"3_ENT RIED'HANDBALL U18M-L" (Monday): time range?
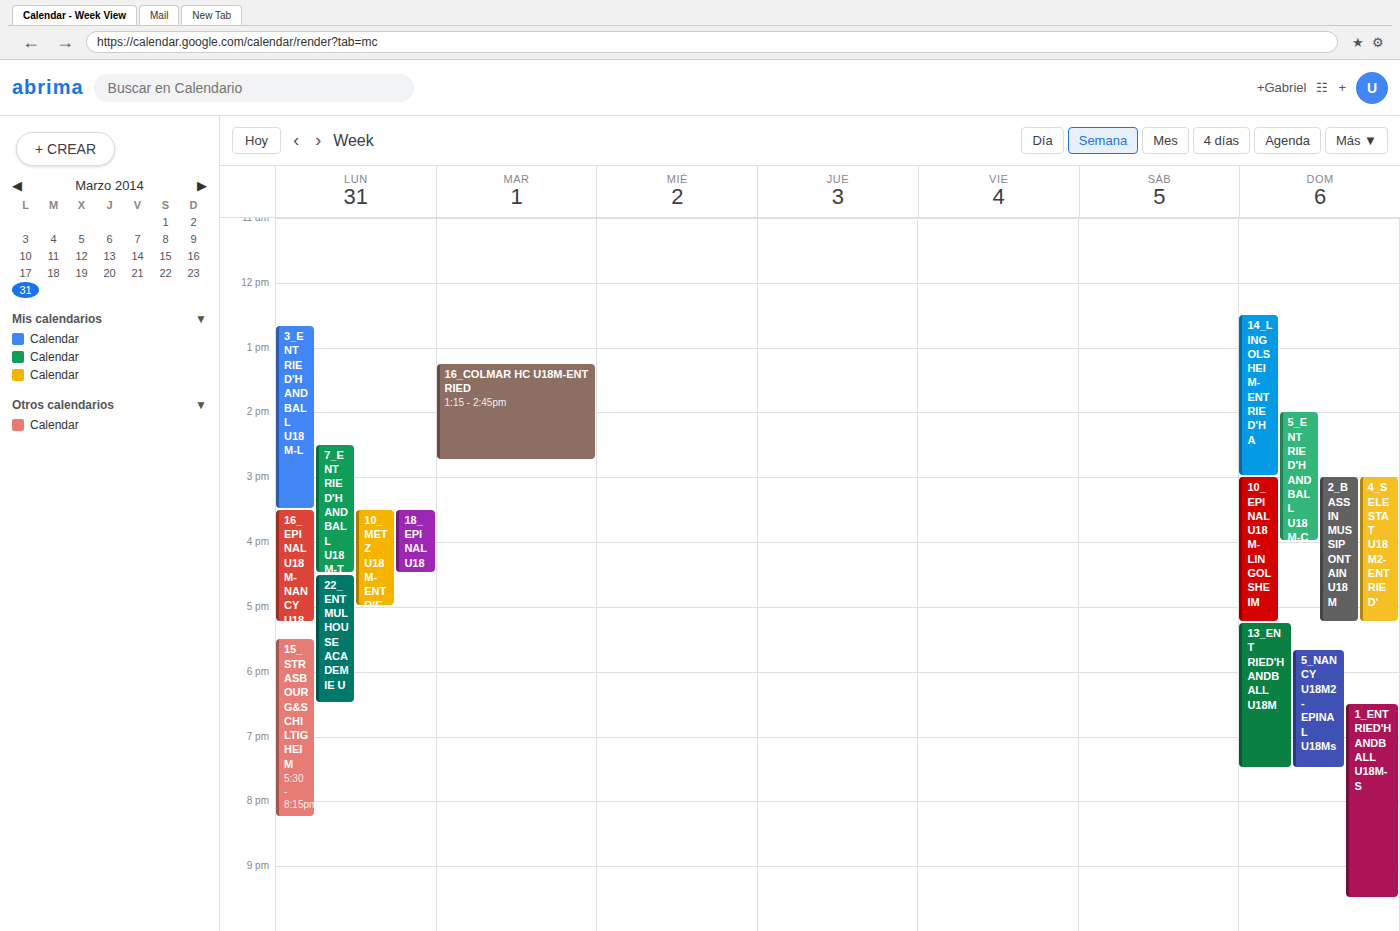
12:40 PM to 3:30 PM